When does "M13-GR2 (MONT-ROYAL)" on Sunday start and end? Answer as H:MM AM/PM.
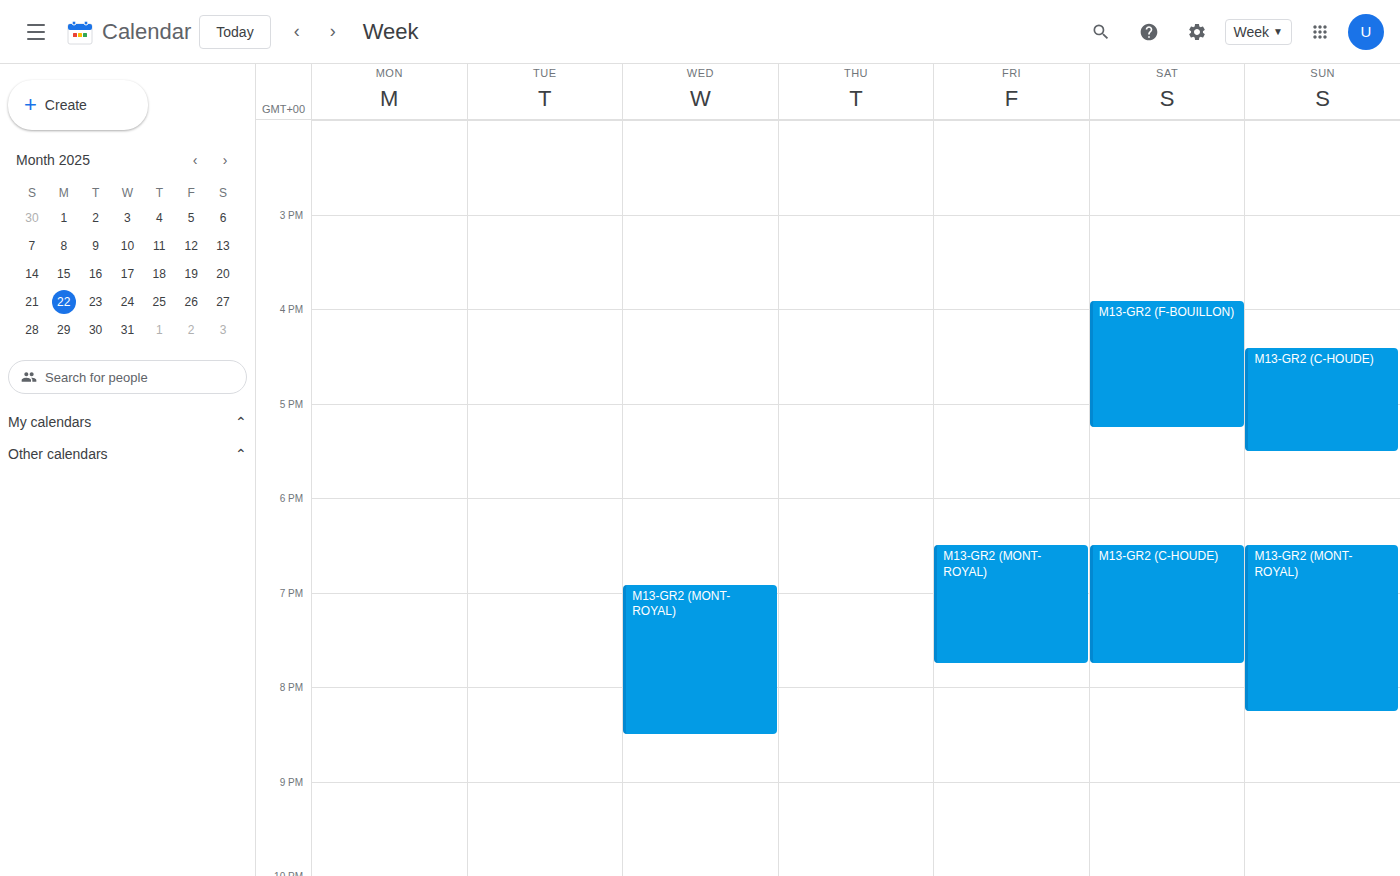
6:30 PM to 8:15 PM